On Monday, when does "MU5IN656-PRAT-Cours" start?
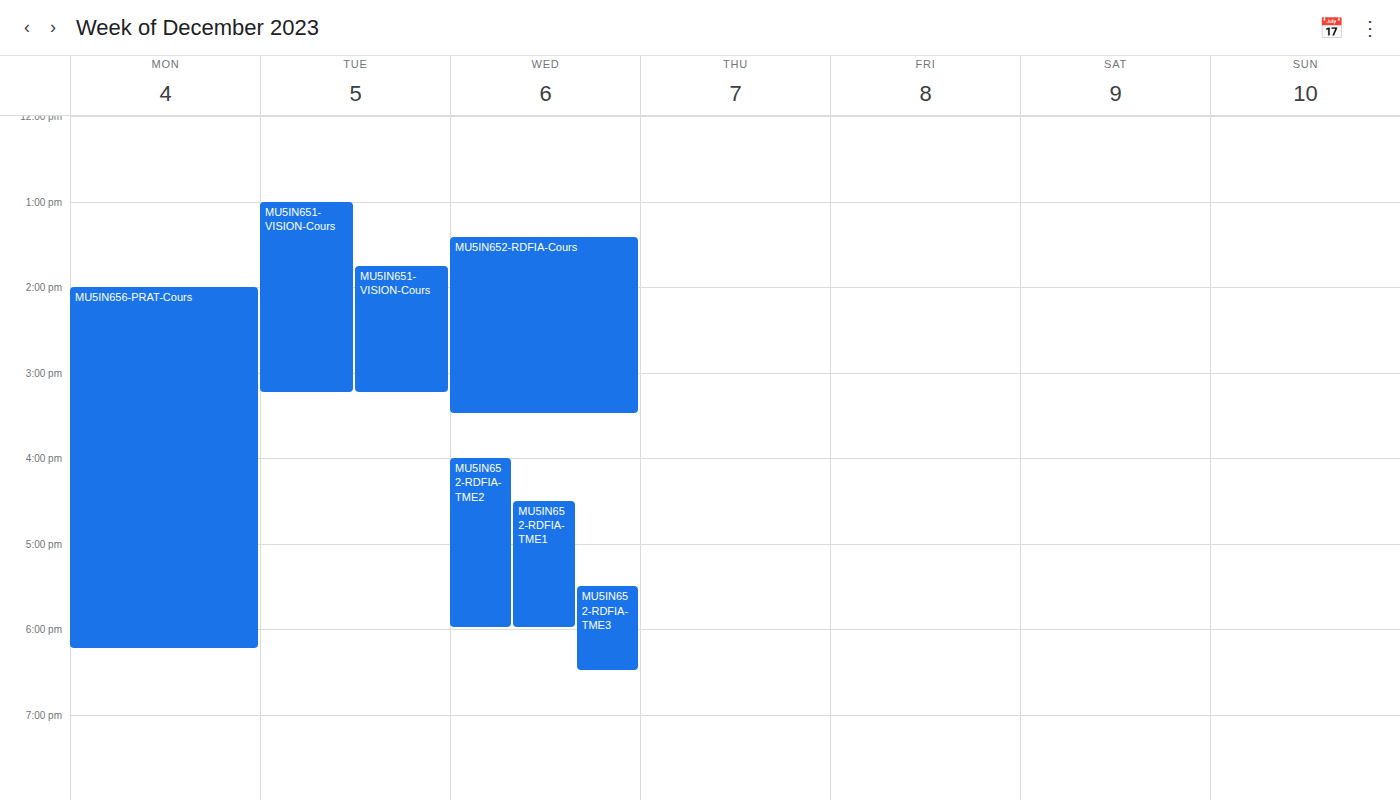
2:00 PM